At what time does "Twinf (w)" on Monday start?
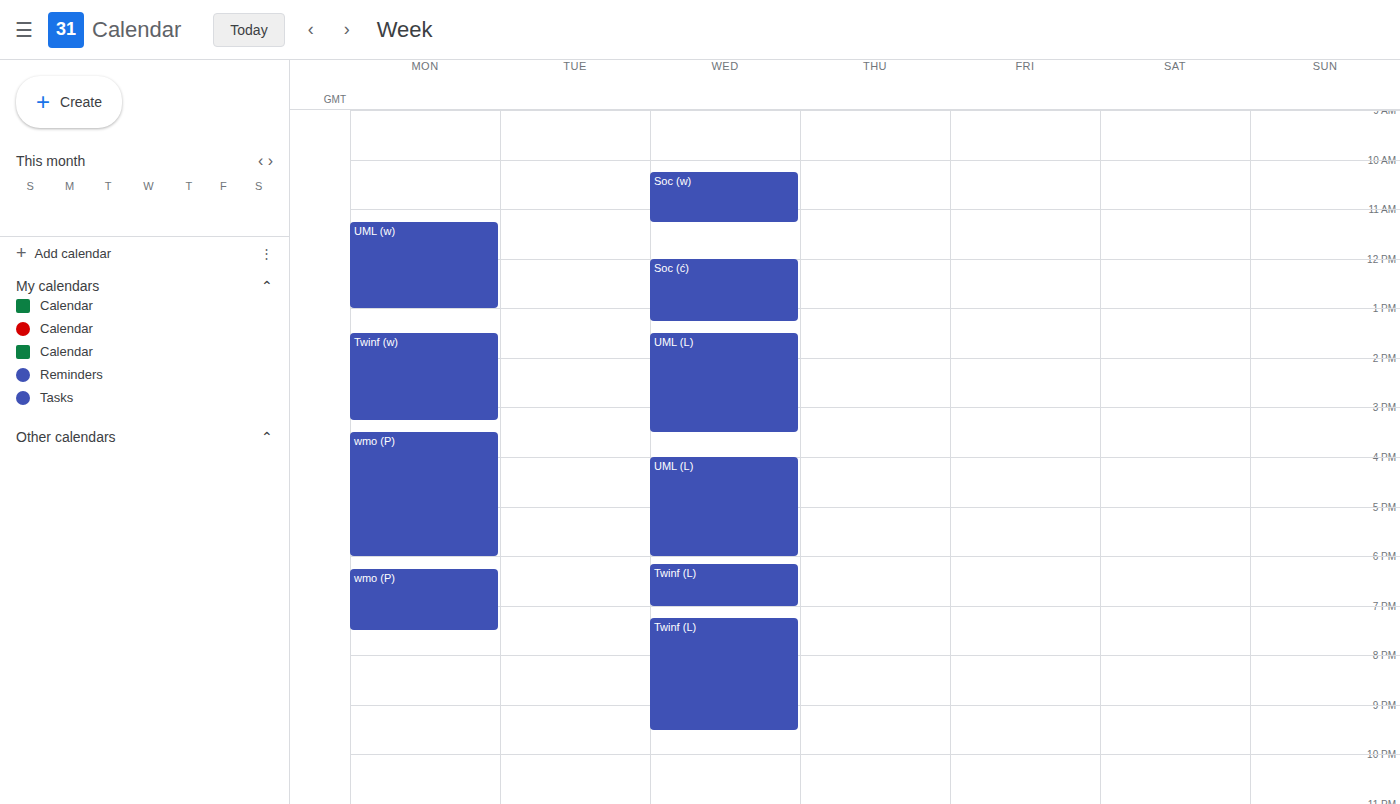
1:30 PM